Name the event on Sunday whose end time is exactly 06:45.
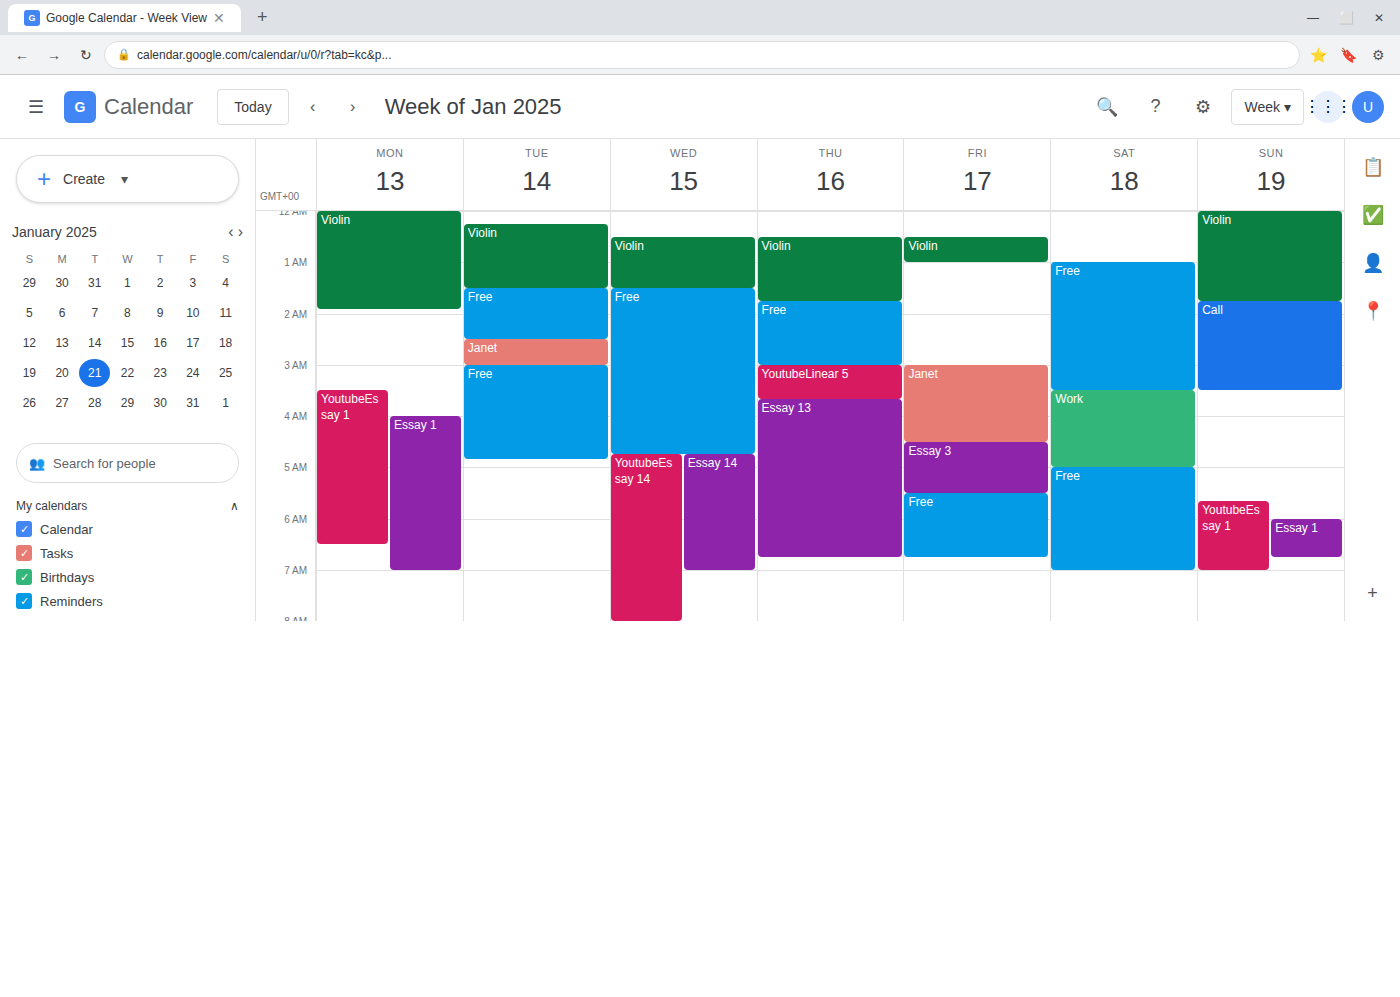
"Essay 1"